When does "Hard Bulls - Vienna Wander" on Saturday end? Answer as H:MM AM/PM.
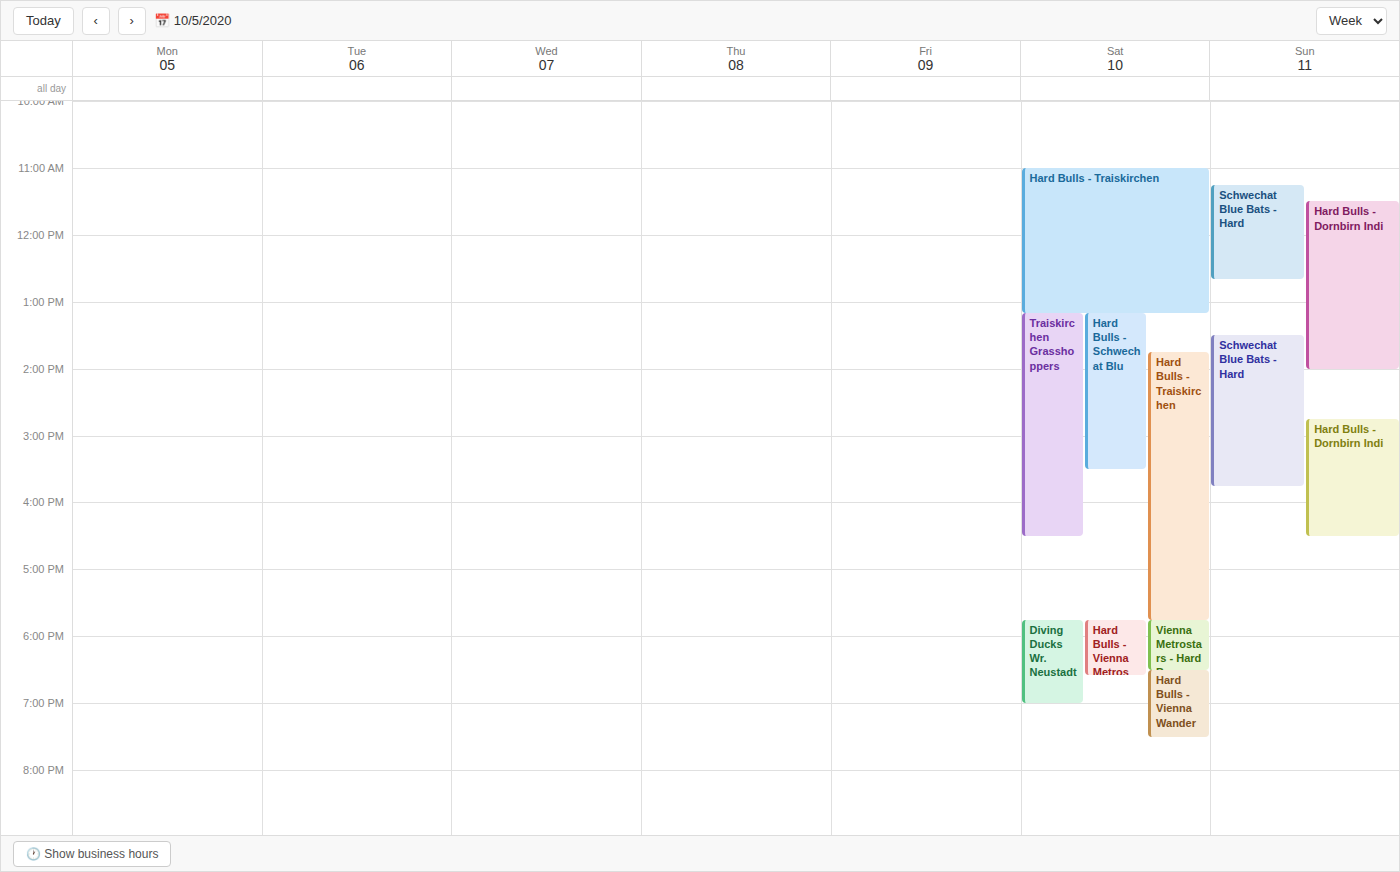
7:30 PM